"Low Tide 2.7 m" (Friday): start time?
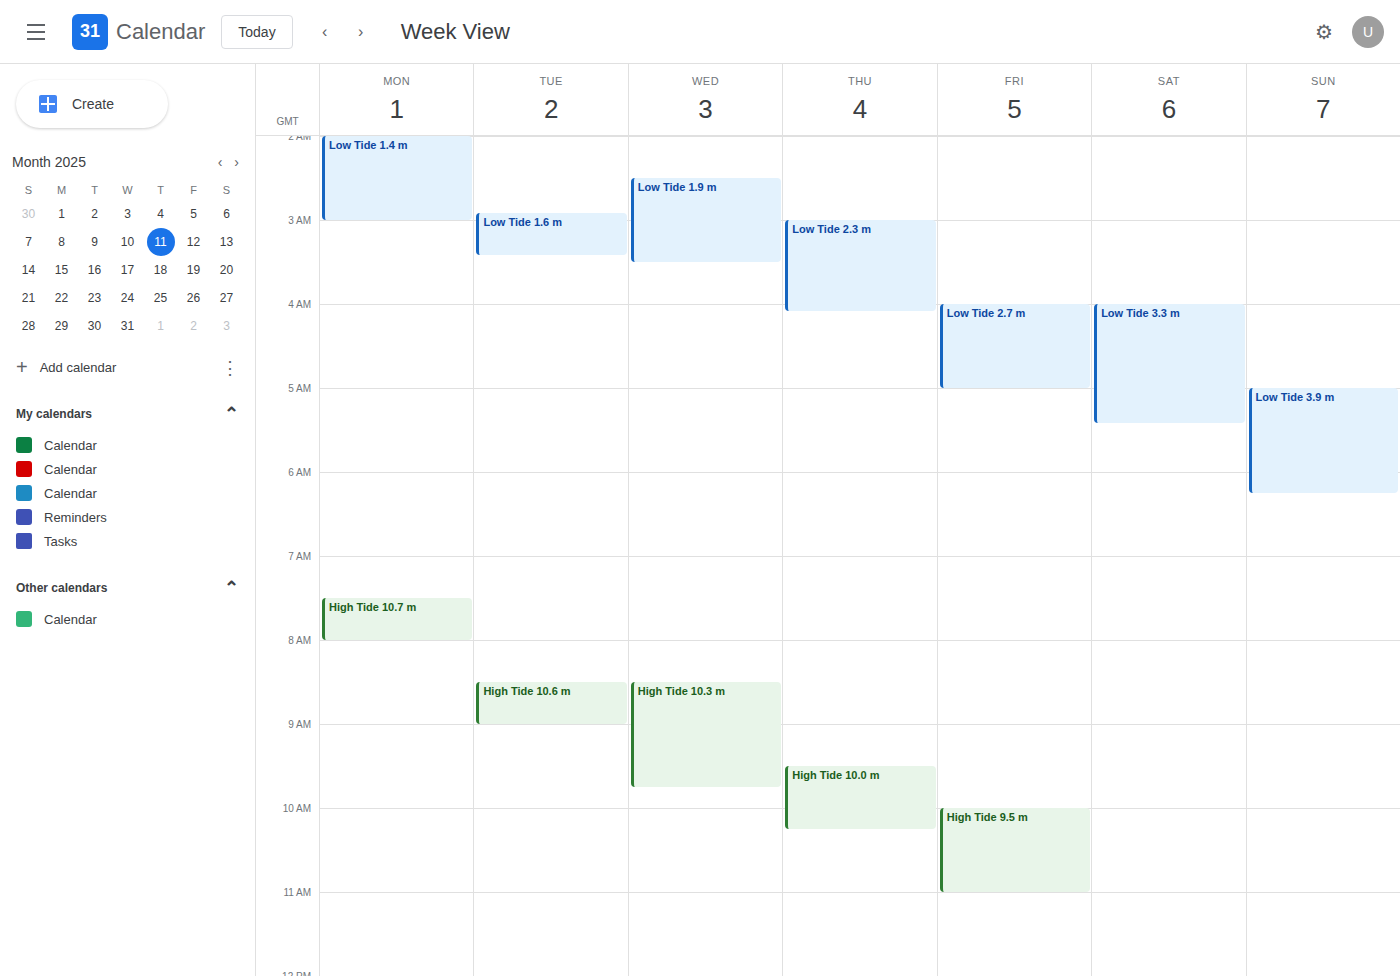
4:00 AM